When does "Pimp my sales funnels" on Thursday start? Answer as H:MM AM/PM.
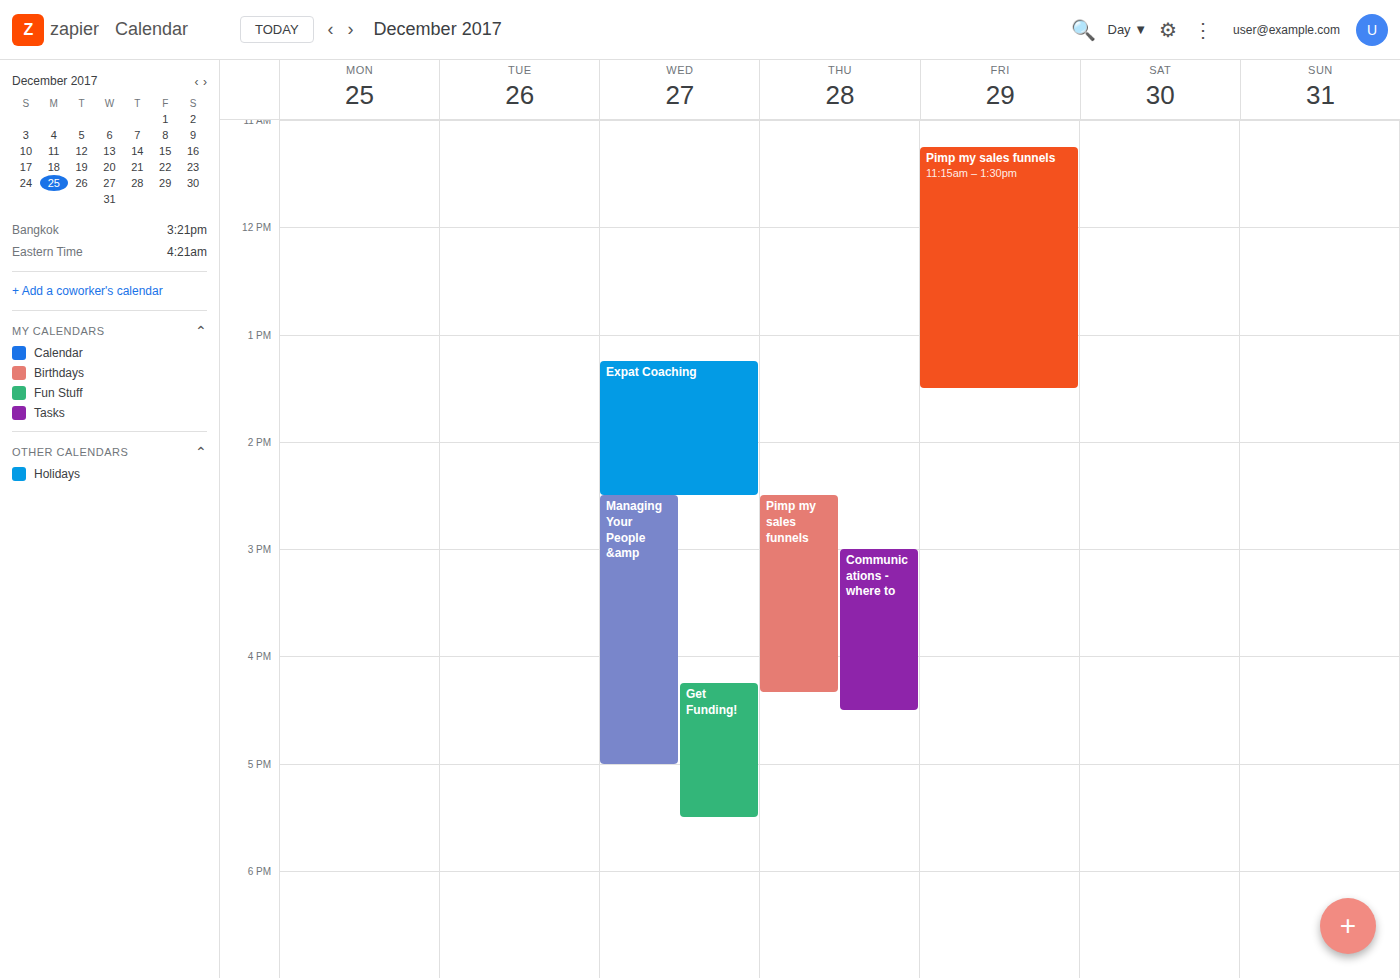
2:30 PM